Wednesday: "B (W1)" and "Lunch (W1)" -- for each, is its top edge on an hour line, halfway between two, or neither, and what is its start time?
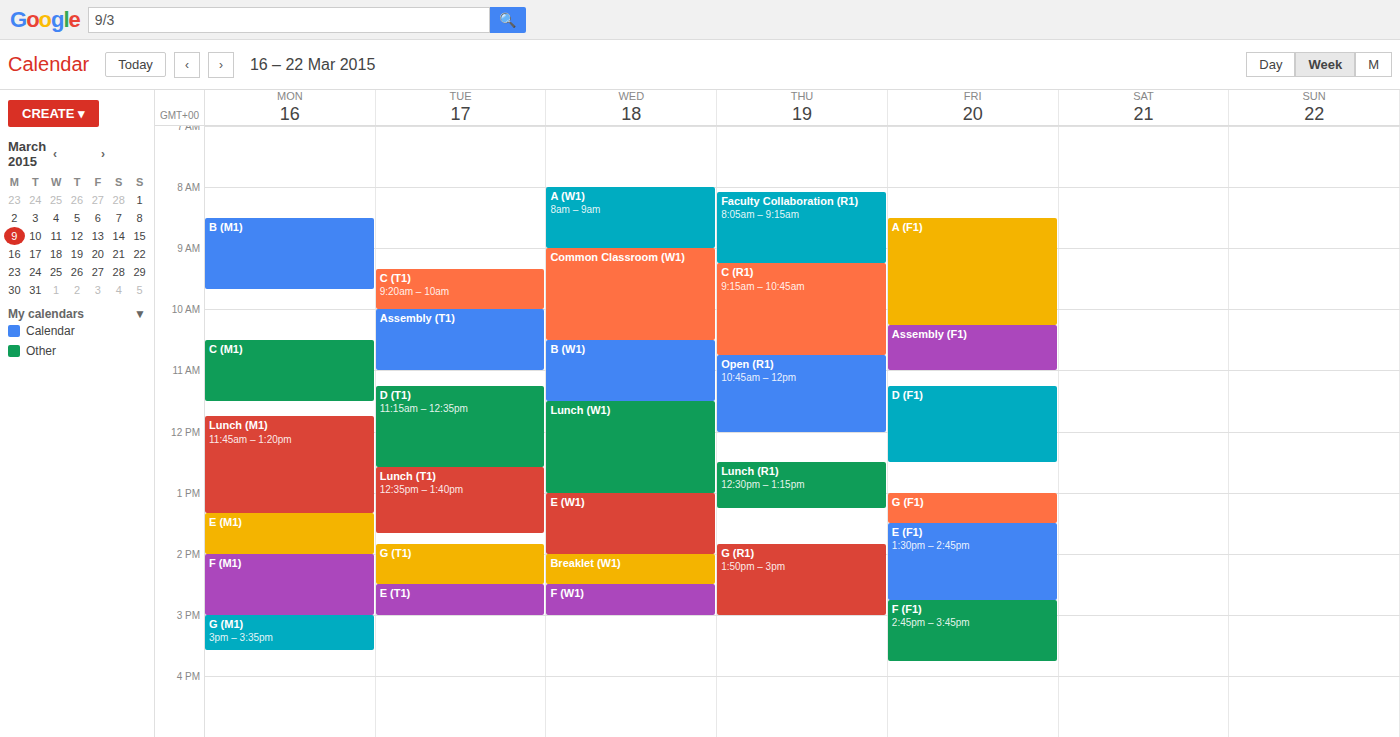
"B (W1)": 10:30 AM, halfway between the 10 AM and 11 AM lines. "Lunch (W1)": 11:30 AM, halfway between the 11 AM and 12 PM lines.